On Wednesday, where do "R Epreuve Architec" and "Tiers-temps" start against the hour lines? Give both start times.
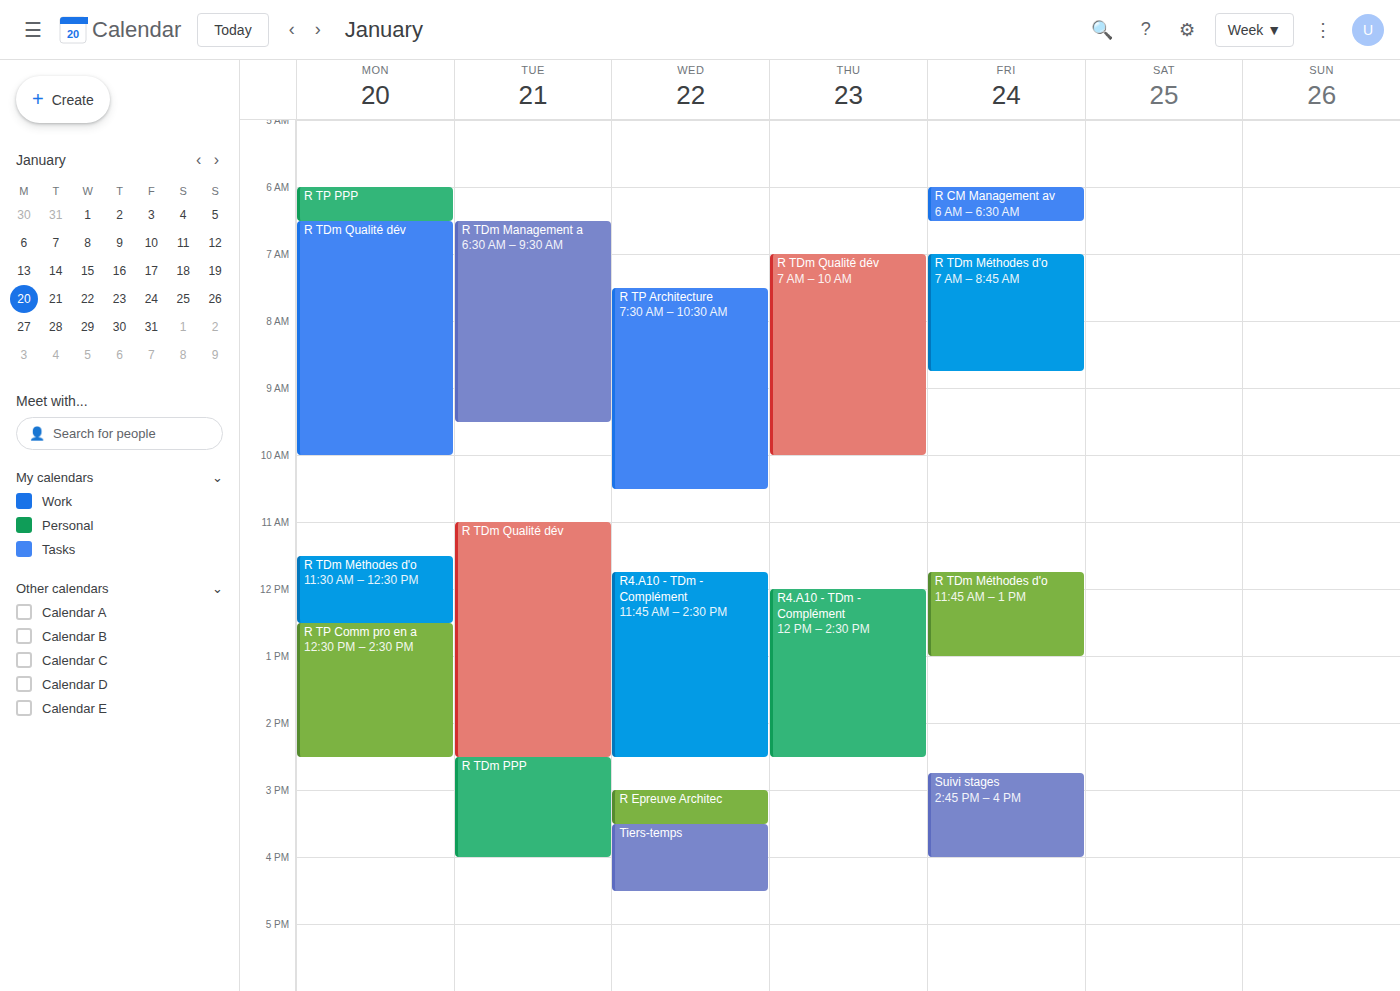
"R Epreuve Architec": 15:00, exactly on the 15:00 line. "Tiers-temps": 15:30, halfway between the 15:00 and 16:00 lines.